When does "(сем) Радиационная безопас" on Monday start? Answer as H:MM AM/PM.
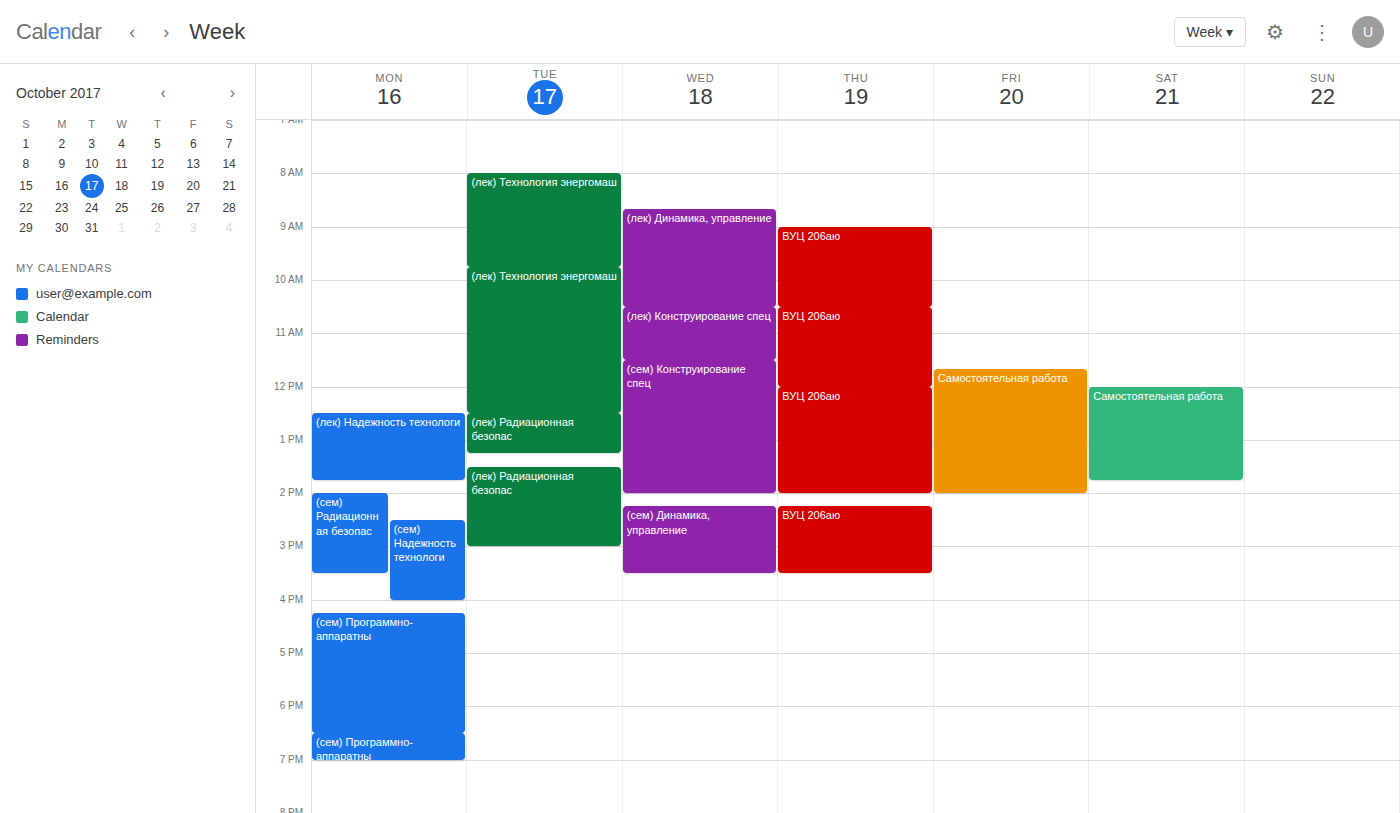
2:00 PM